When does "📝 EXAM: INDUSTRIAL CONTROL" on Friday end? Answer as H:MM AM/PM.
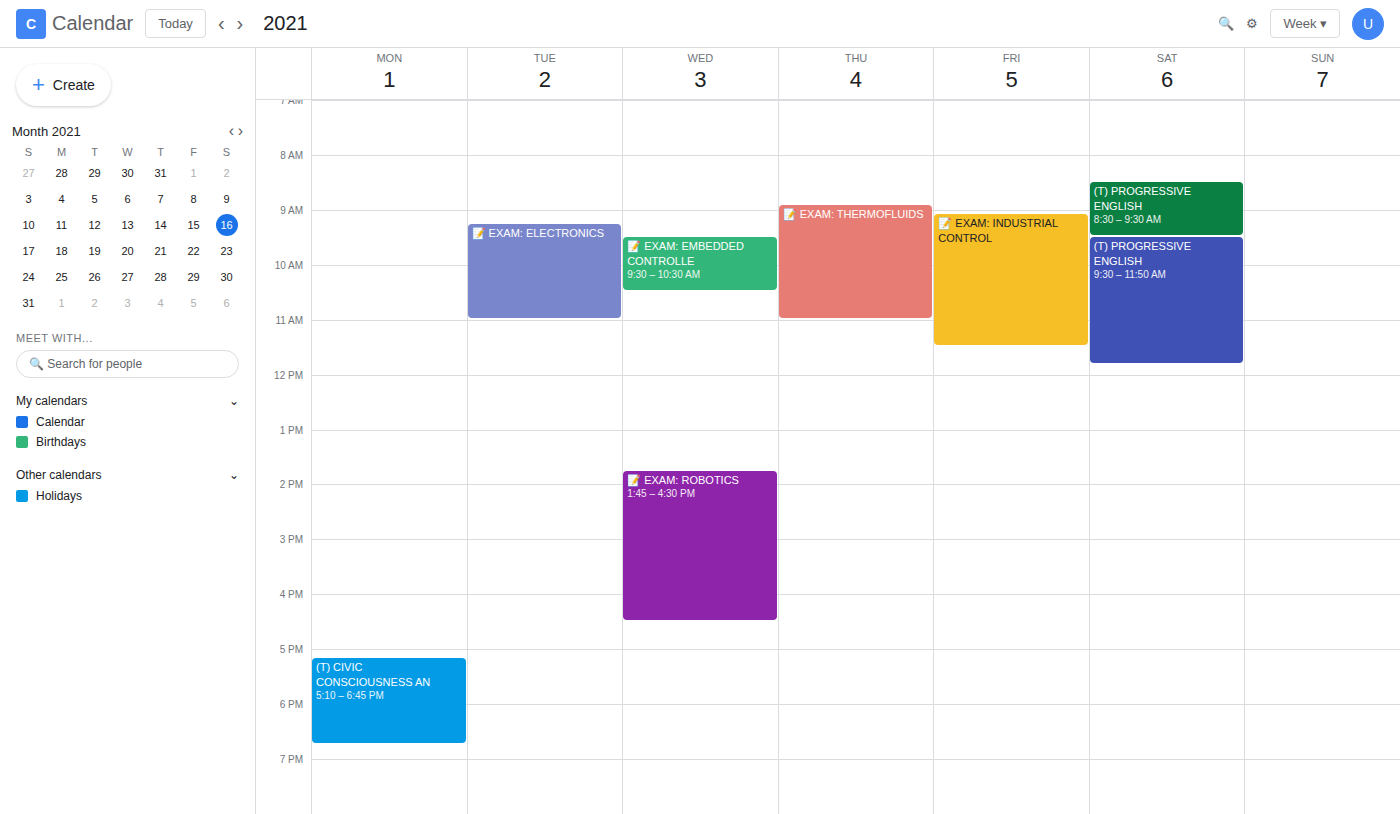
11:30 AM